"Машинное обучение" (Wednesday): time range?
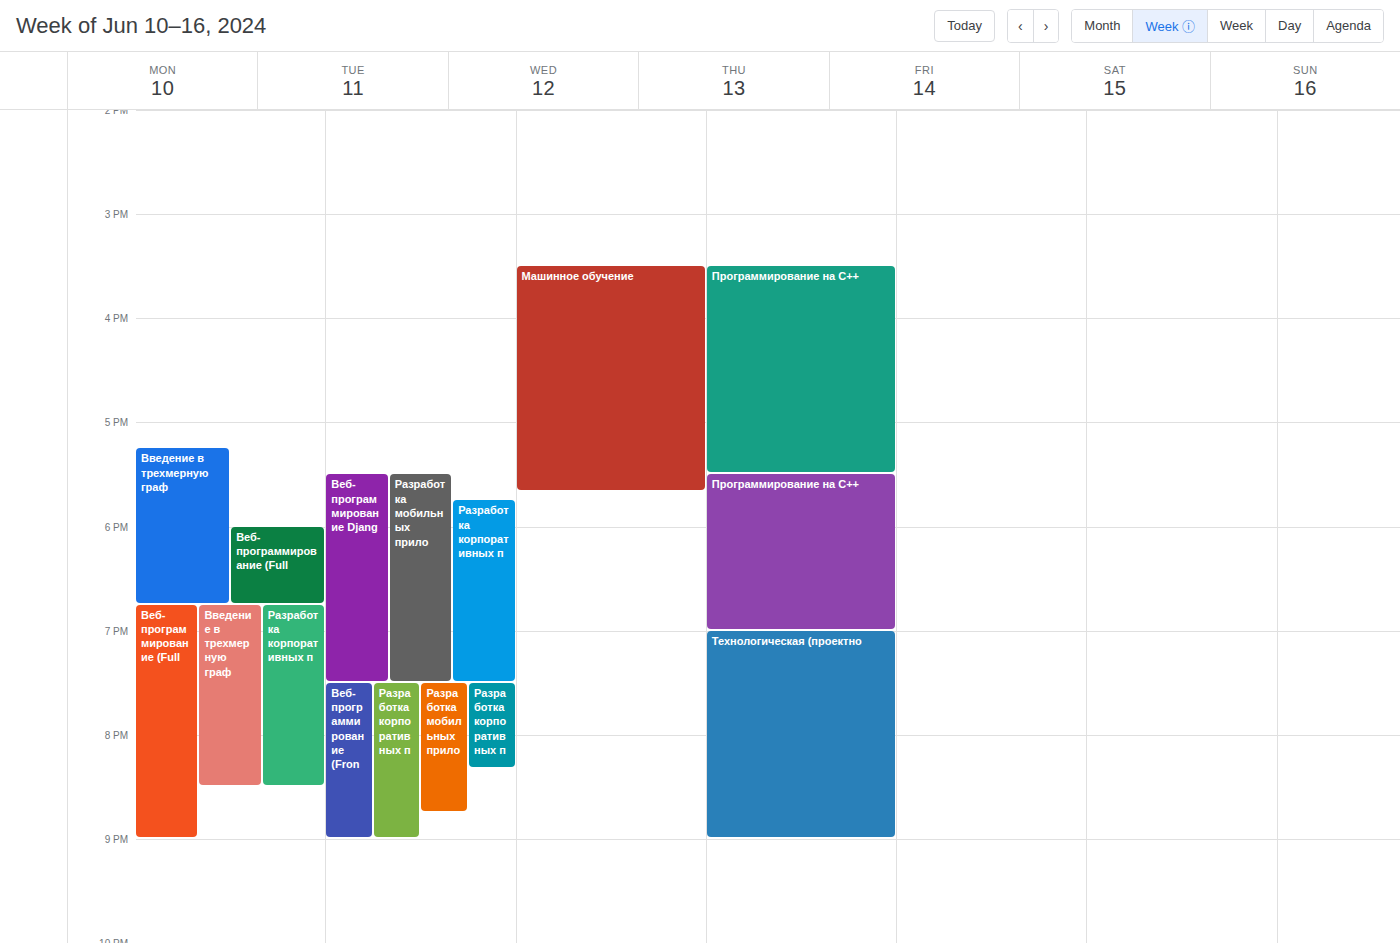
3:30 PM to 5:40 PM